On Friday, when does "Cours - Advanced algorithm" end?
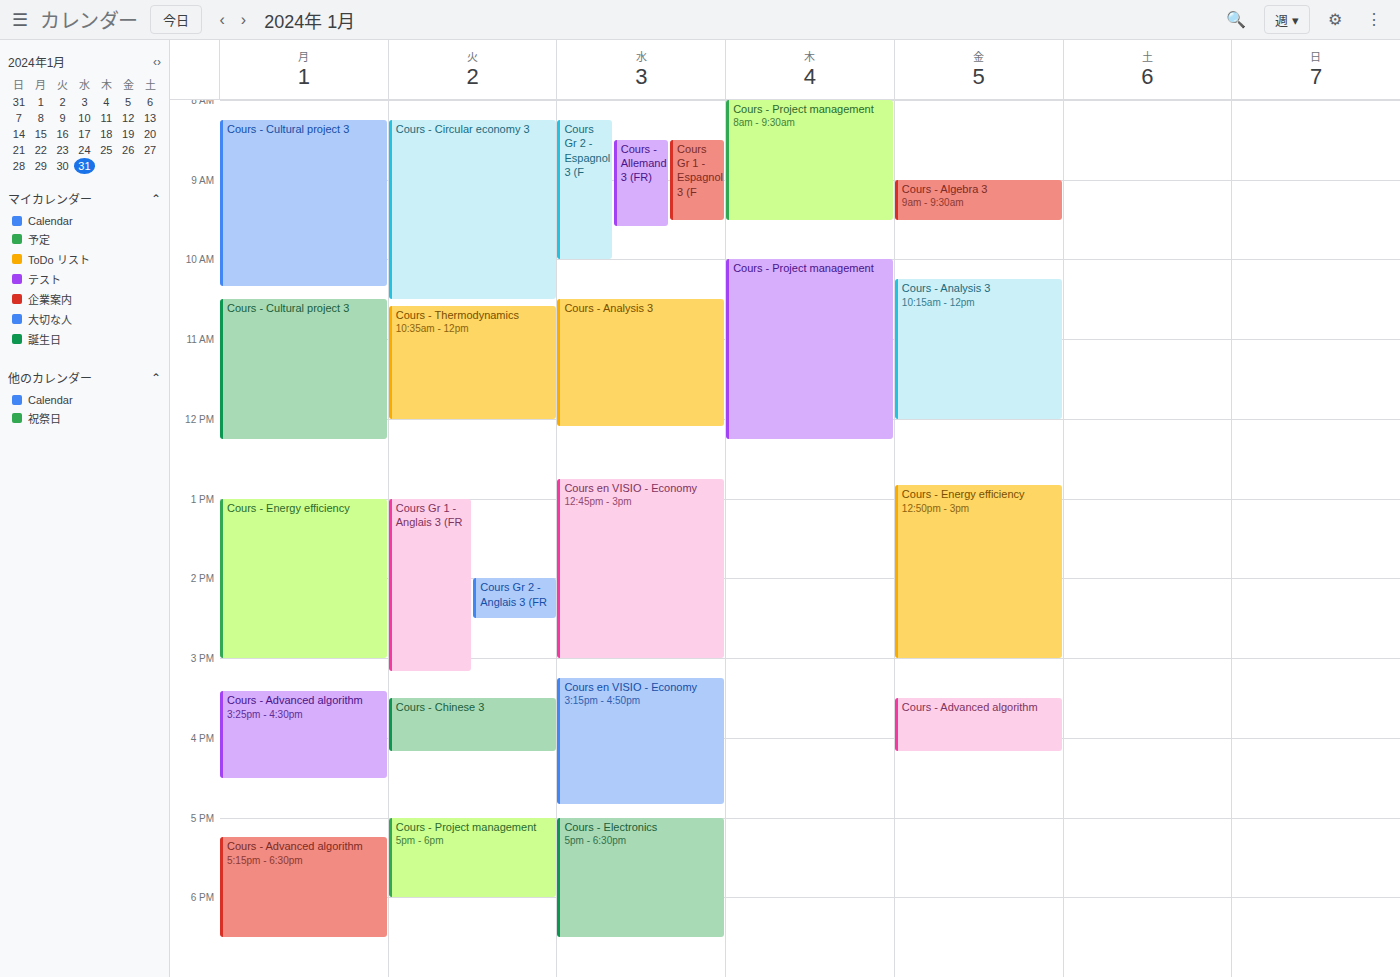
16:10